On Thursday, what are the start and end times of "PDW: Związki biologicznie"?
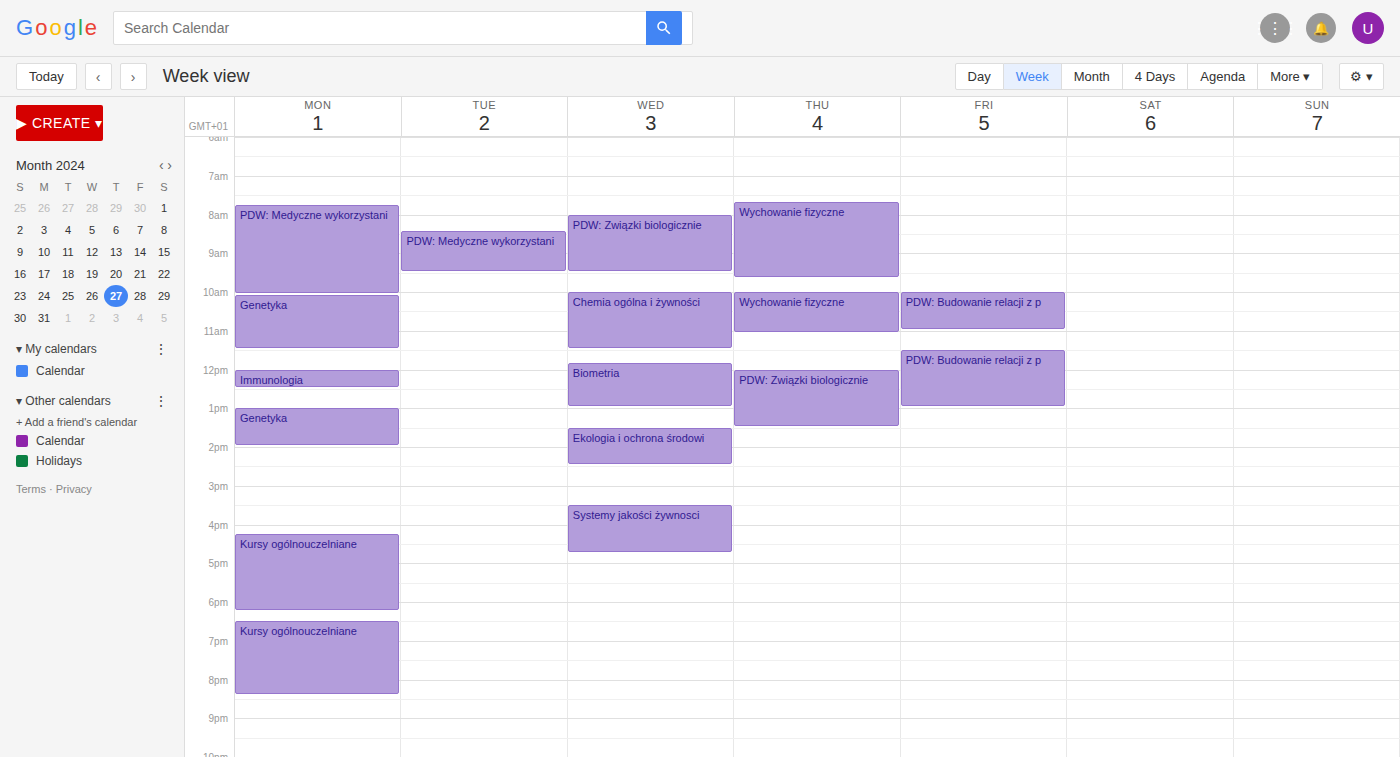
12:00 PM to 1:30 PM